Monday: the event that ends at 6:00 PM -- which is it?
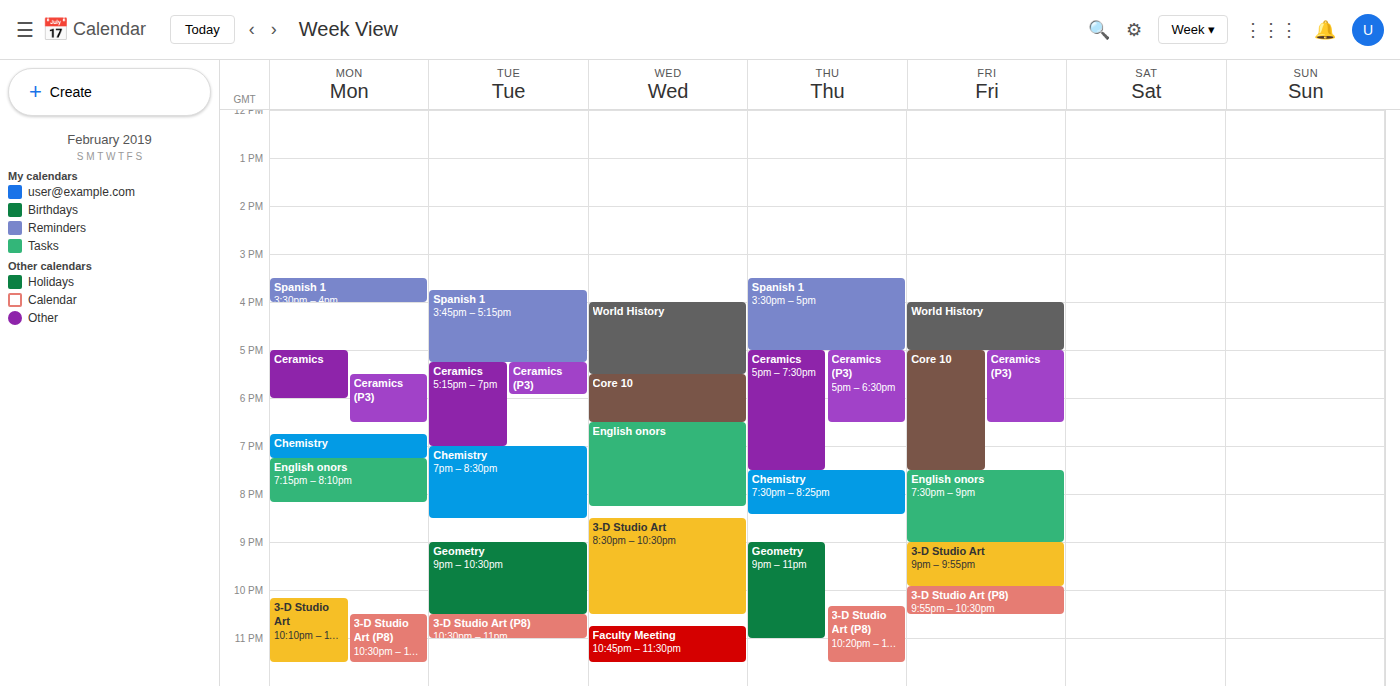
"Ceramics"